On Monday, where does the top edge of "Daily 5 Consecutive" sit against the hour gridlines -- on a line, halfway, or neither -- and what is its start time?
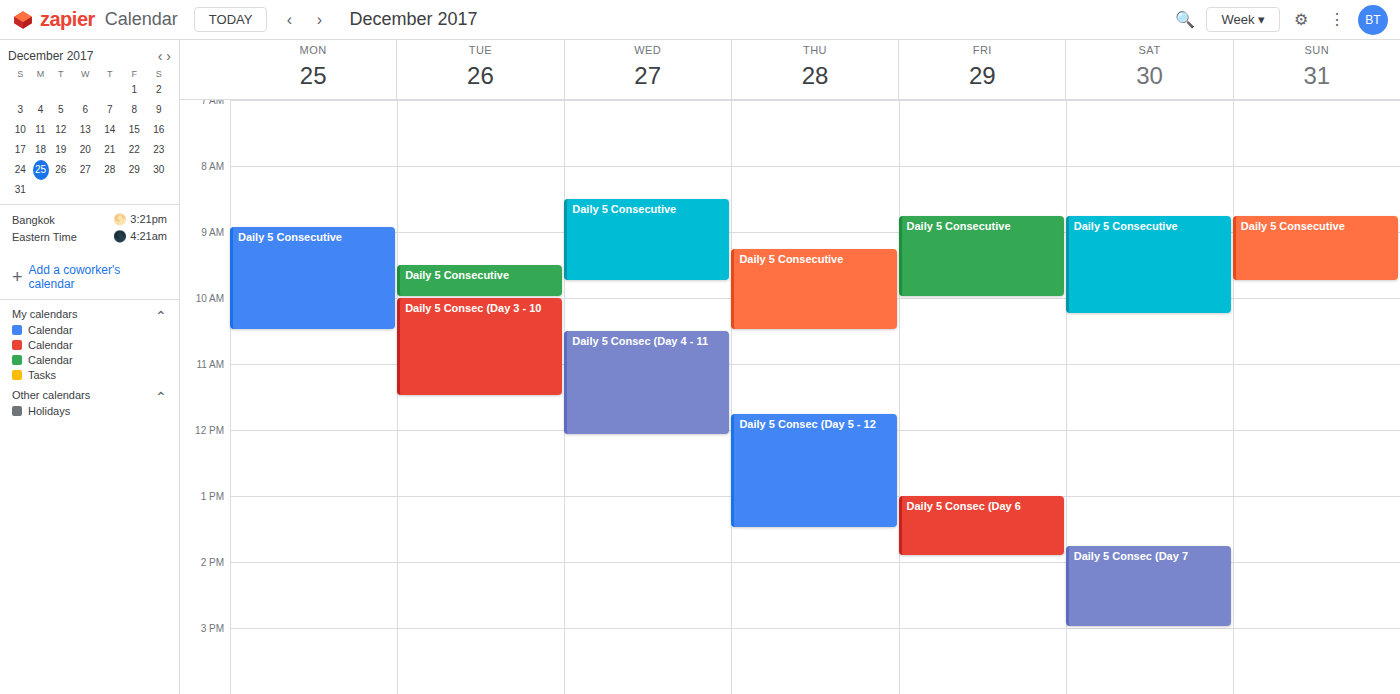
8:55 AM -- neither: 55 minutes below the 8 AM line and 5 minutes above the 9 AM line.